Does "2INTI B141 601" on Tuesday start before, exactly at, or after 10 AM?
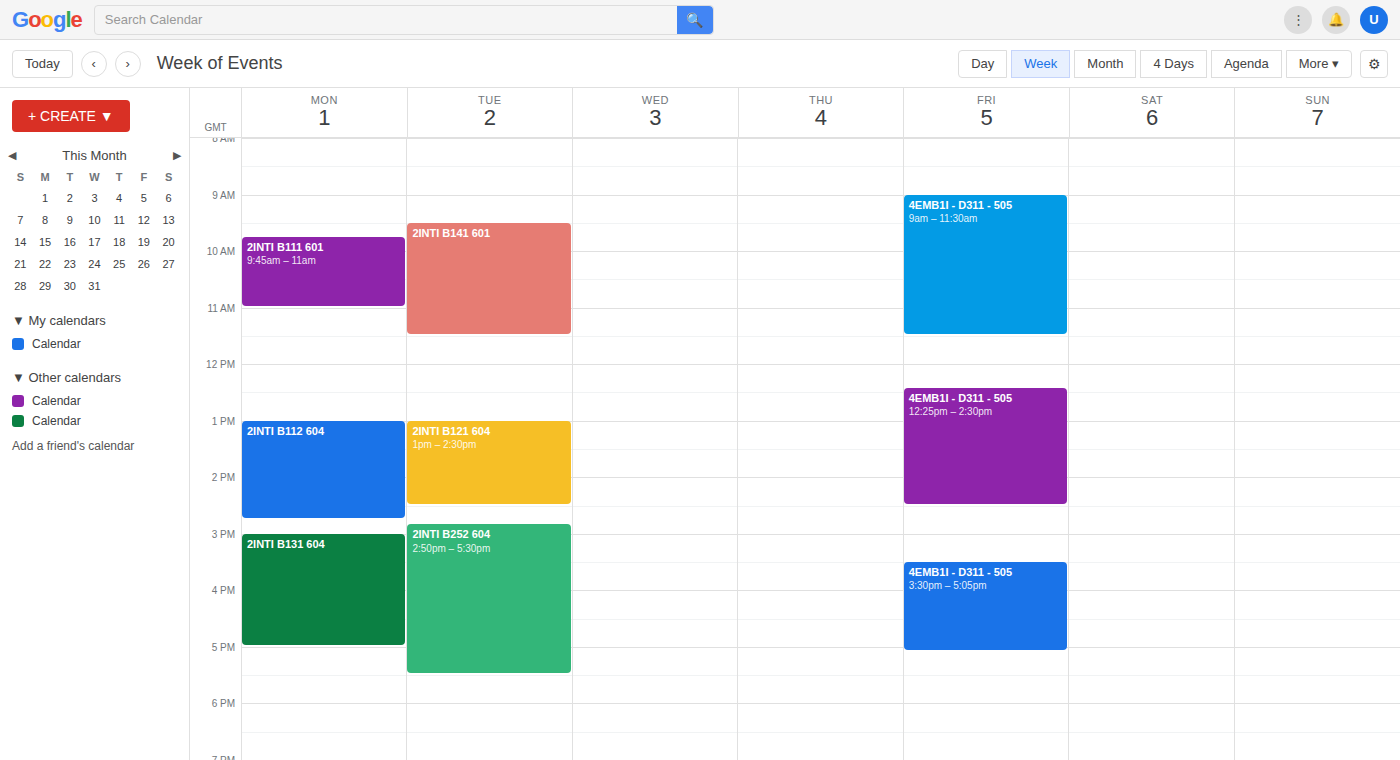
9:30 AM -- before 10 AM, 30 minutes above the 10 AM line.